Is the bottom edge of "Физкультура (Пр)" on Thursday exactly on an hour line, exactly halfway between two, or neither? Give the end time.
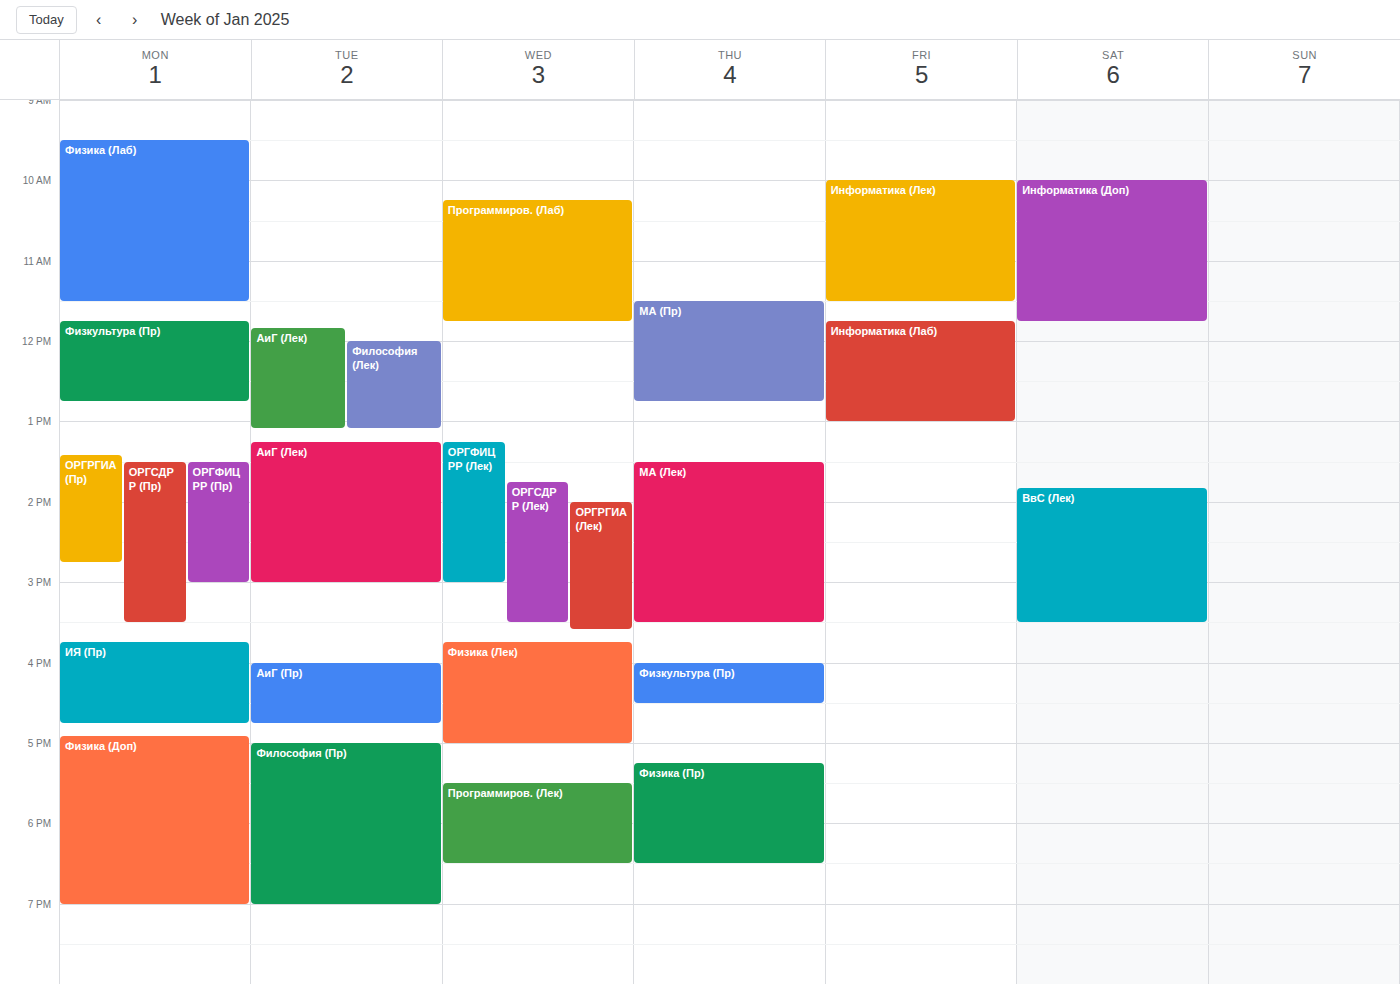
4:30 PM -- halfway between the 4 PM and 5 PM lines.